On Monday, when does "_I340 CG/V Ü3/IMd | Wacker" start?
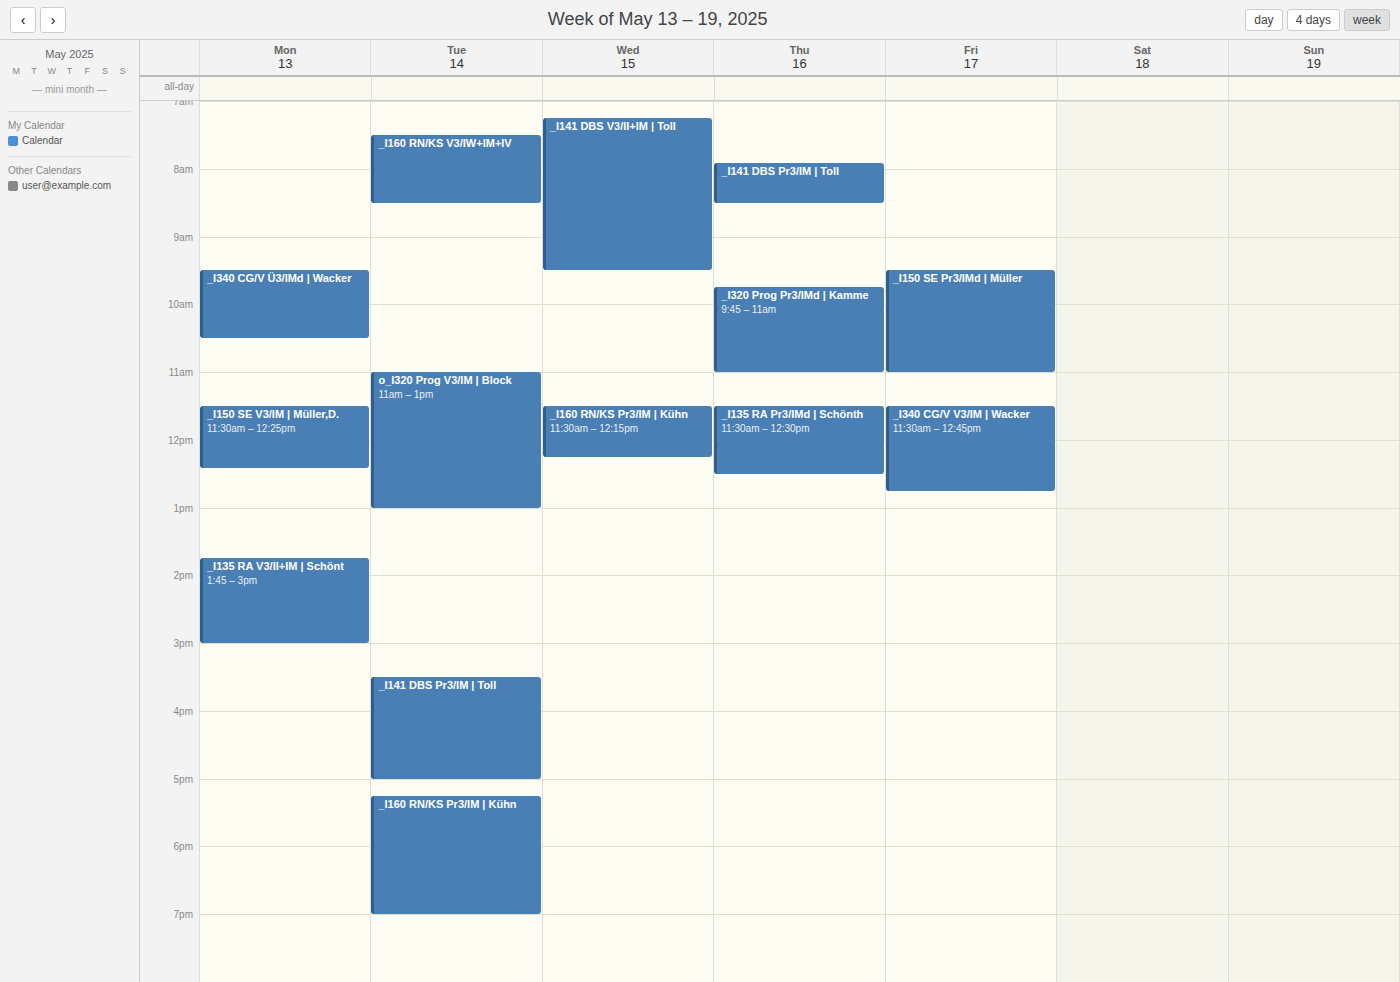
9:30 AM